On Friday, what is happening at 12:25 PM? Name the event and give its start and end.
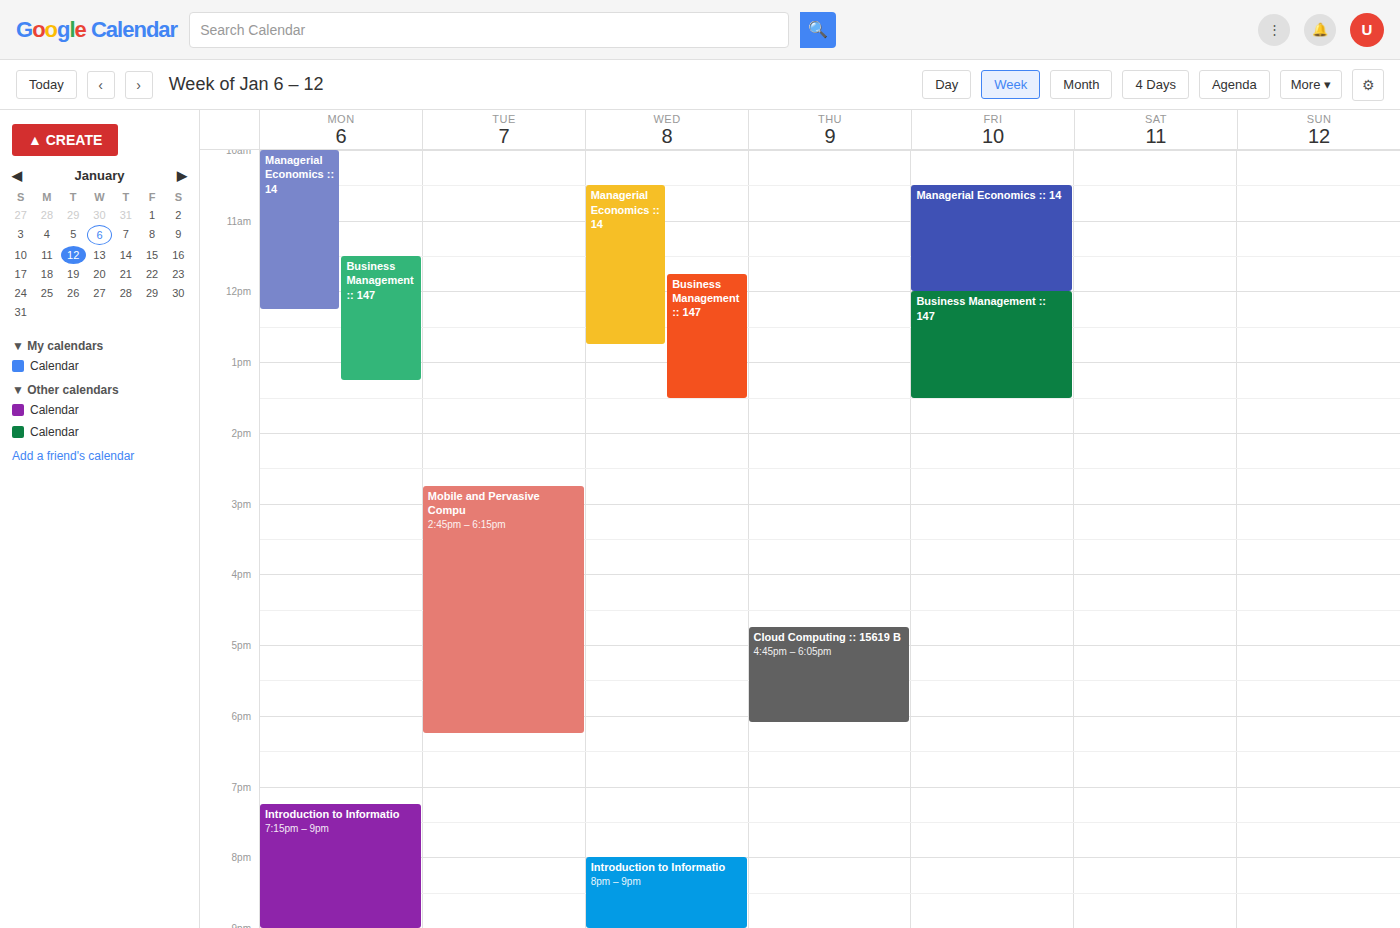
"Business Management :: 147", 12:00 PM to 1:30 PM